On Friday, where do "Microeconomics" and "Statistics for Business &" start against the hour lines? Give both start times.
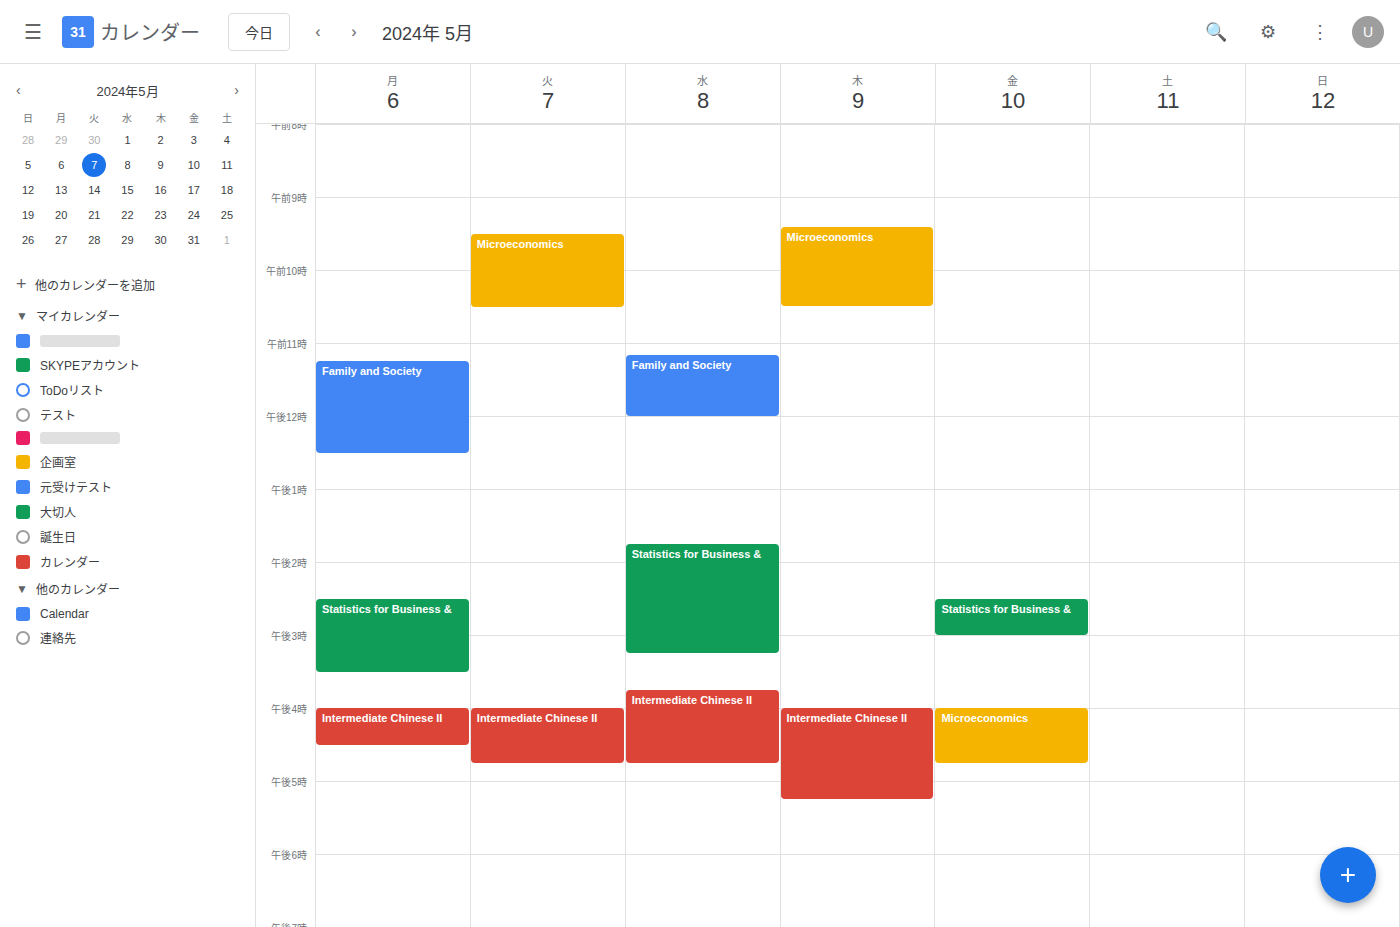
"Microeconomics": 4:00 PM, exactly on the 4 PM line. "Statistics for Business &": 2:30 PM, halfway between the 2 PM and 3 PM lines.